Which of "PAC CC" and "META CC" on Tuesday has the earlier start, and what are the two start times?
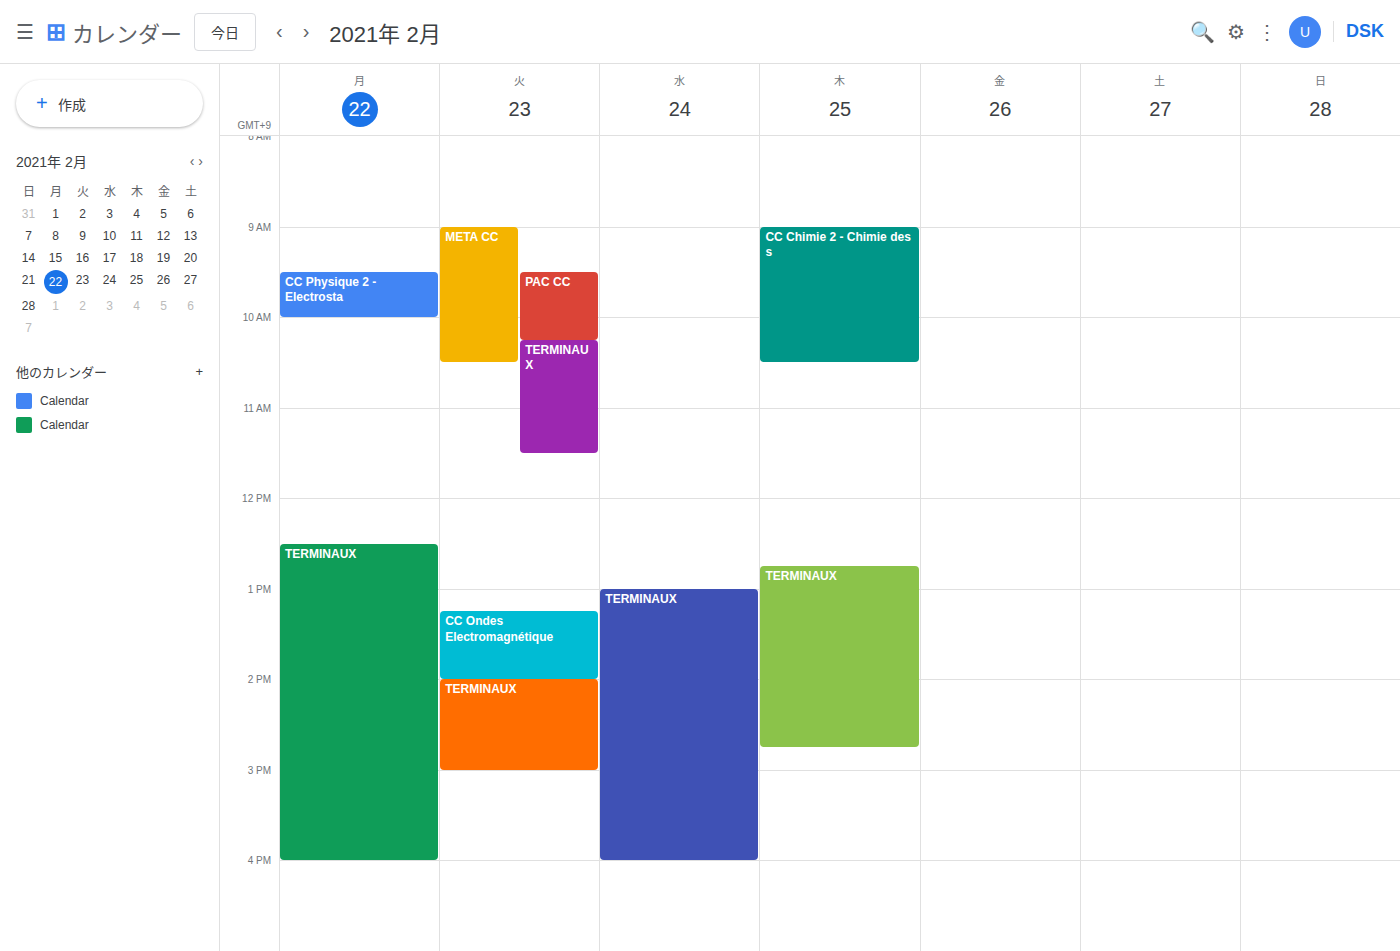
"META CC" 9:00 AM; "PAC CC" 9:30 AM.